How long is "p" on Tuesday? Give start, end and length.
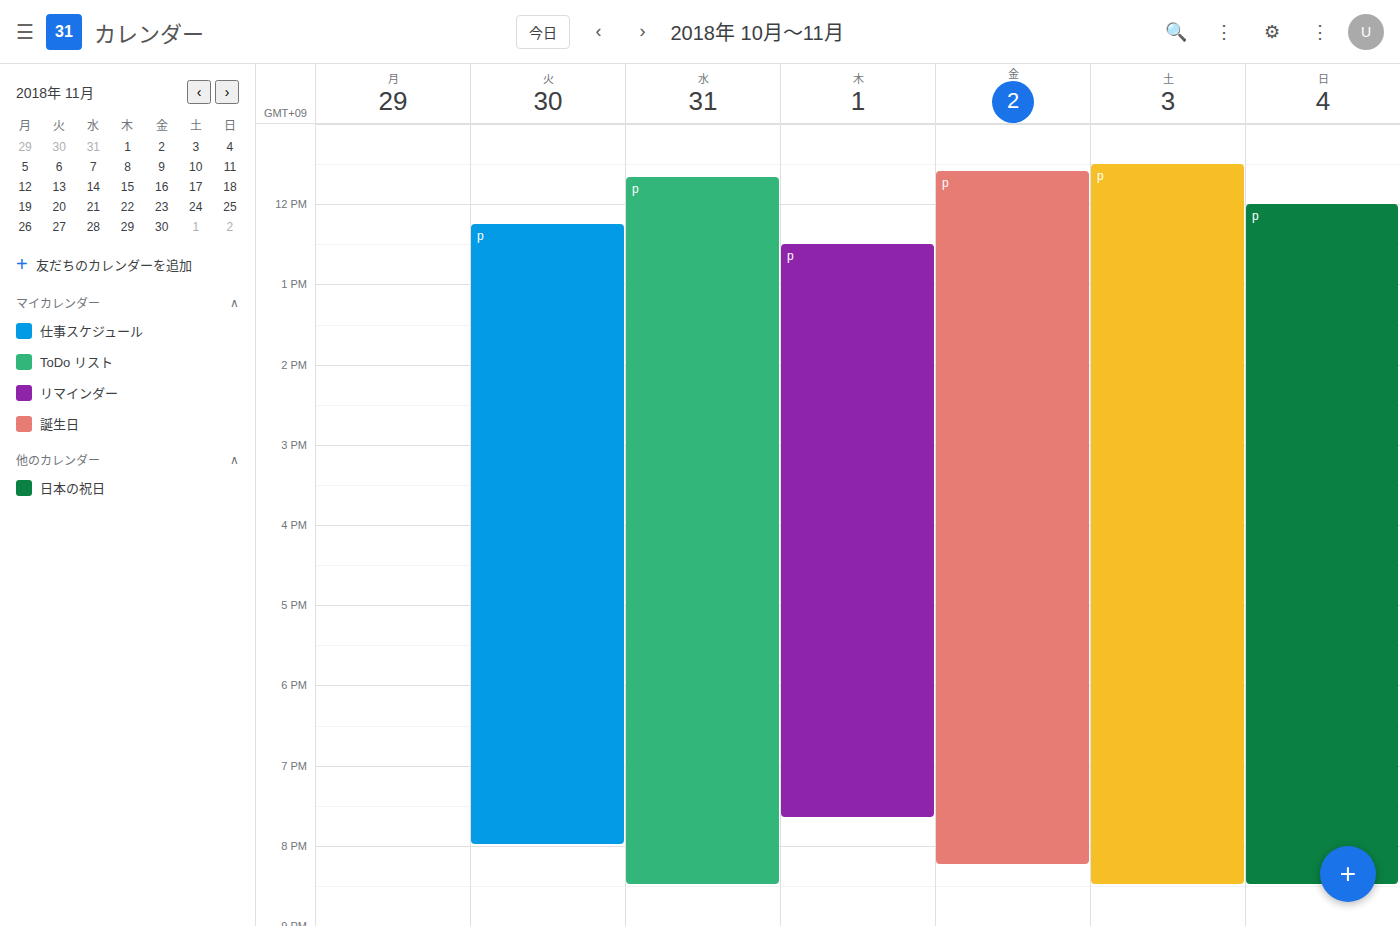
12:15 PM to 8:00 PM, 7 hours 45 minutes